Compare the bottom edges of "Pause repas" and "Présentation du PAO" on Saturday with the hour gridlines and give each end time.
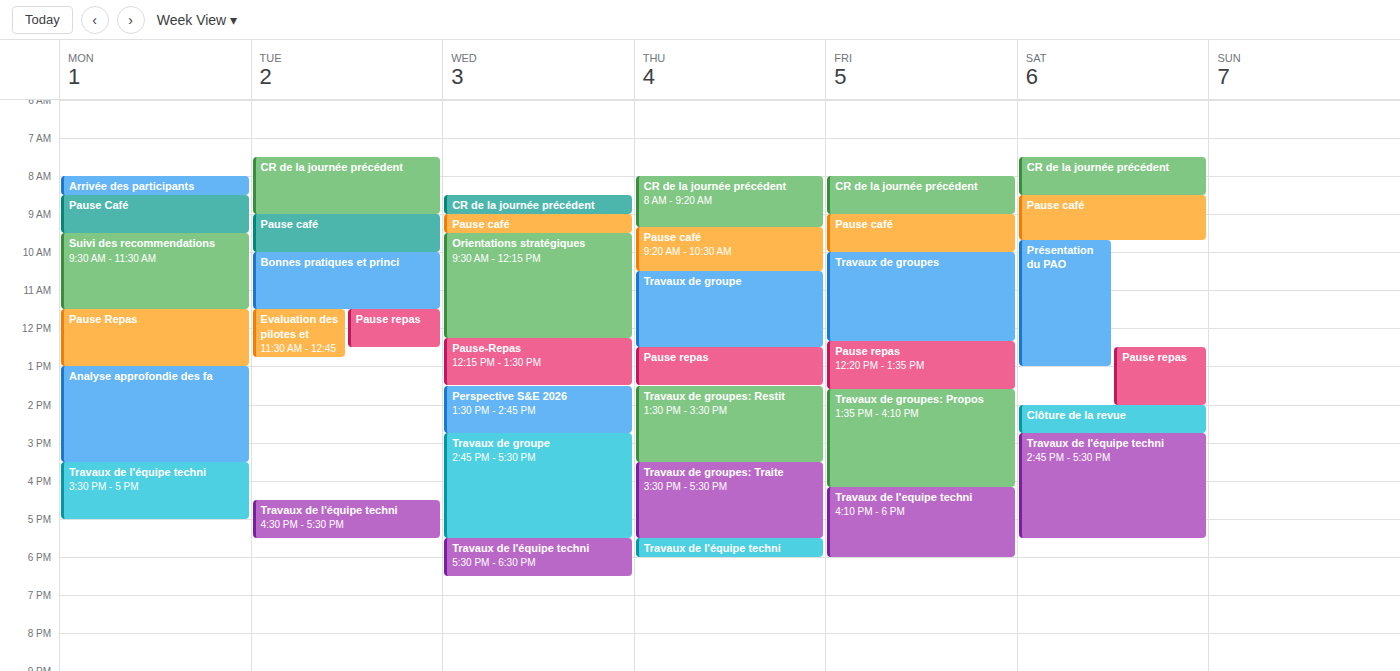
"Pause repas": 14:00, exactly on the 14:00 line. "Présentation du PAO": 13:00, exactly on the 13:00 line.